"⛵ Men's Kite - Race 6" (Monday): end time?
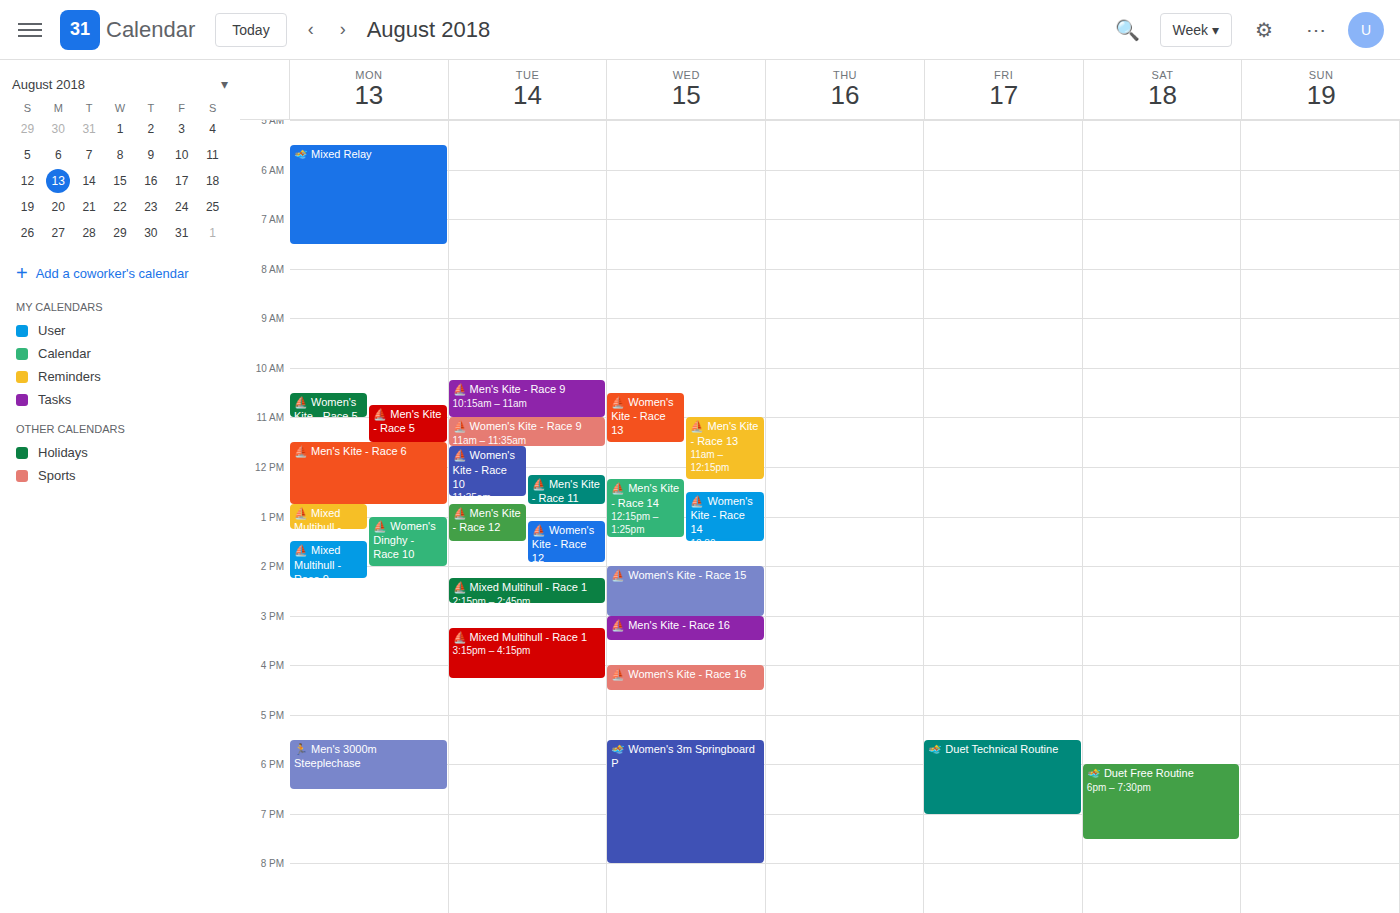
12:45 PM